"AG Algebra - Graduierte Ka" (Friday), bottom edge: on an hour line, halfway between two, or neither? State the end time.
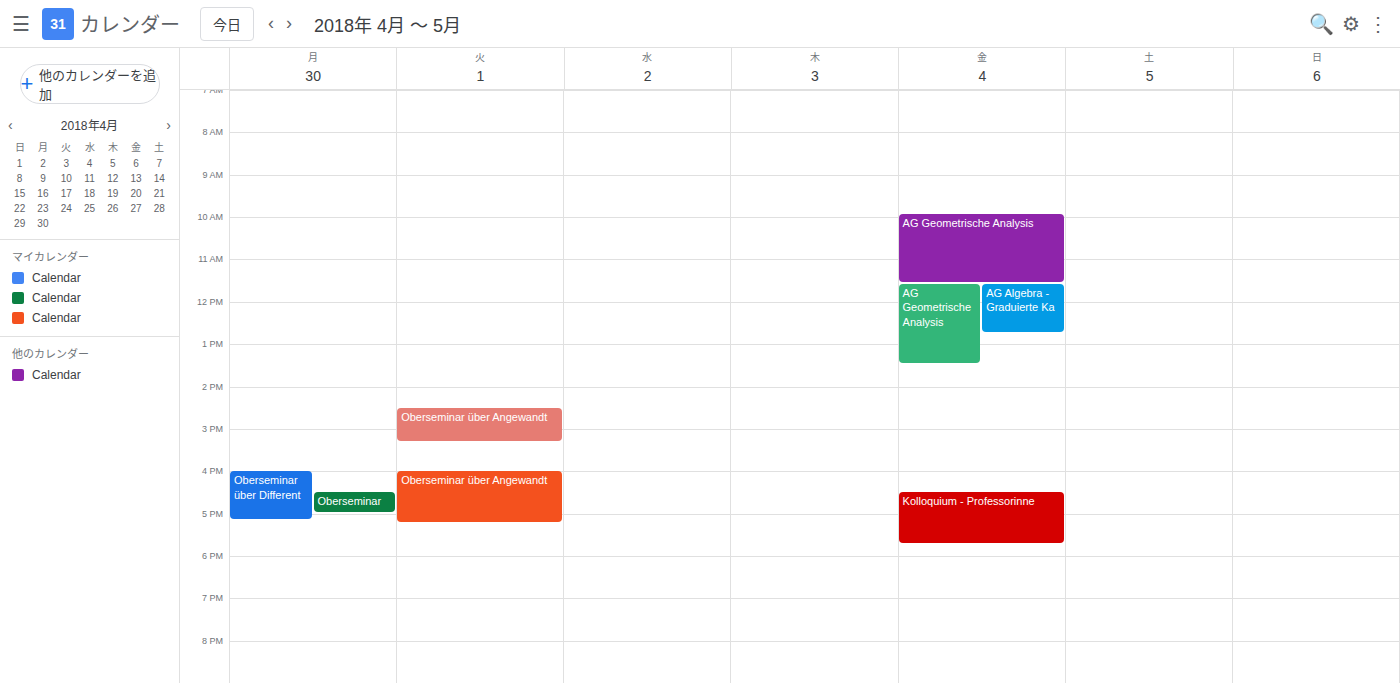
12:45 PM -- neither: three quarters of the way from the 12 PM line to the 1 PM line.